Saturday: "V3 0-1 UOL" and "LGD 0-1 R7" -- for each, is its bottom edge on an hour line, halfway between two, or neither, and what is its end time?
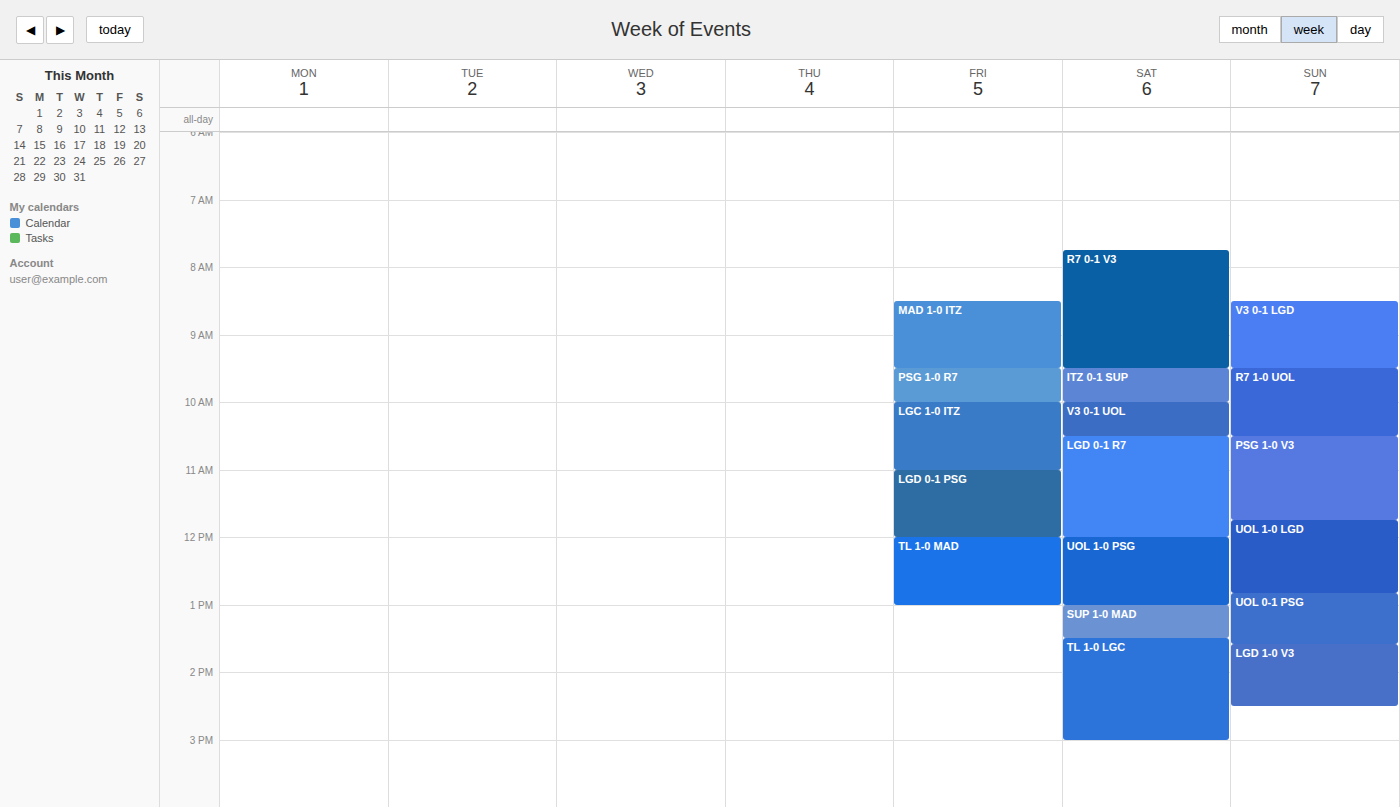
"V3 0-1 UOL": 10:30, halfway between the 10:00 and 11:00 lines. "LGD 0-1 R7": 12:00, exactly on the 12:00 line.